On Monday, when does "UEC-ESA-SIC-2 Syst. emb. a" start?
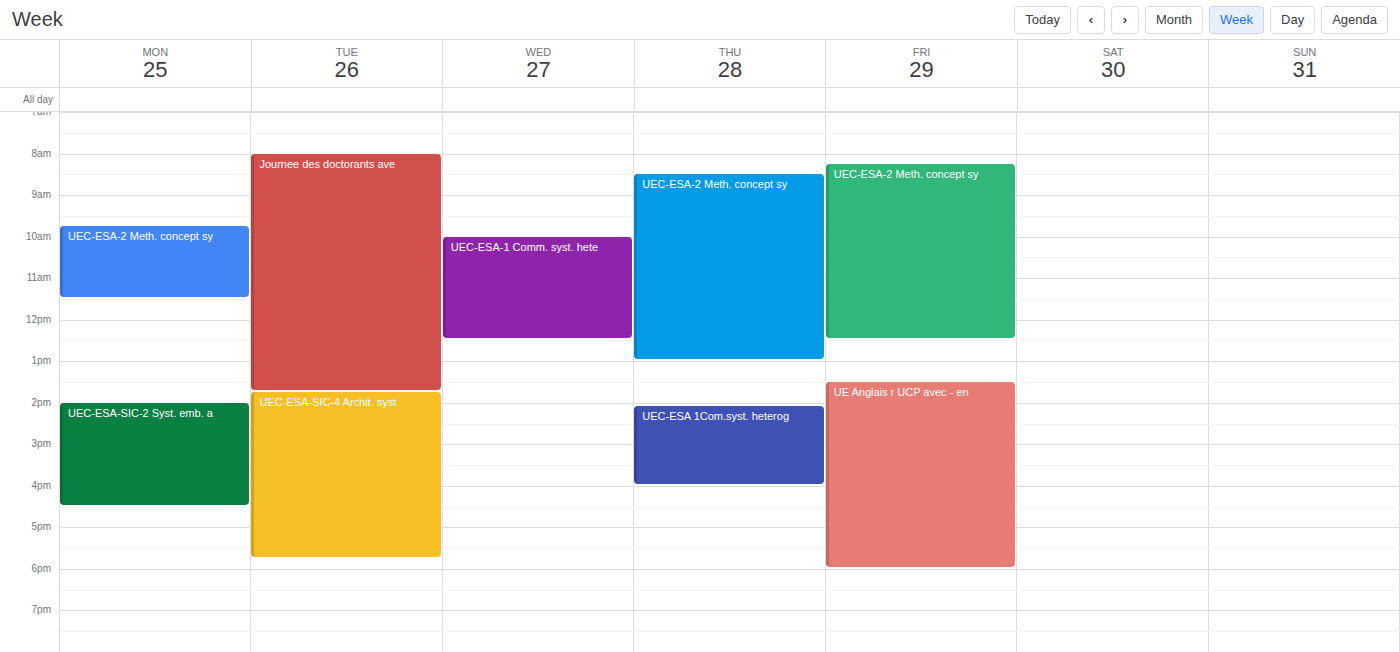
2:00 PM